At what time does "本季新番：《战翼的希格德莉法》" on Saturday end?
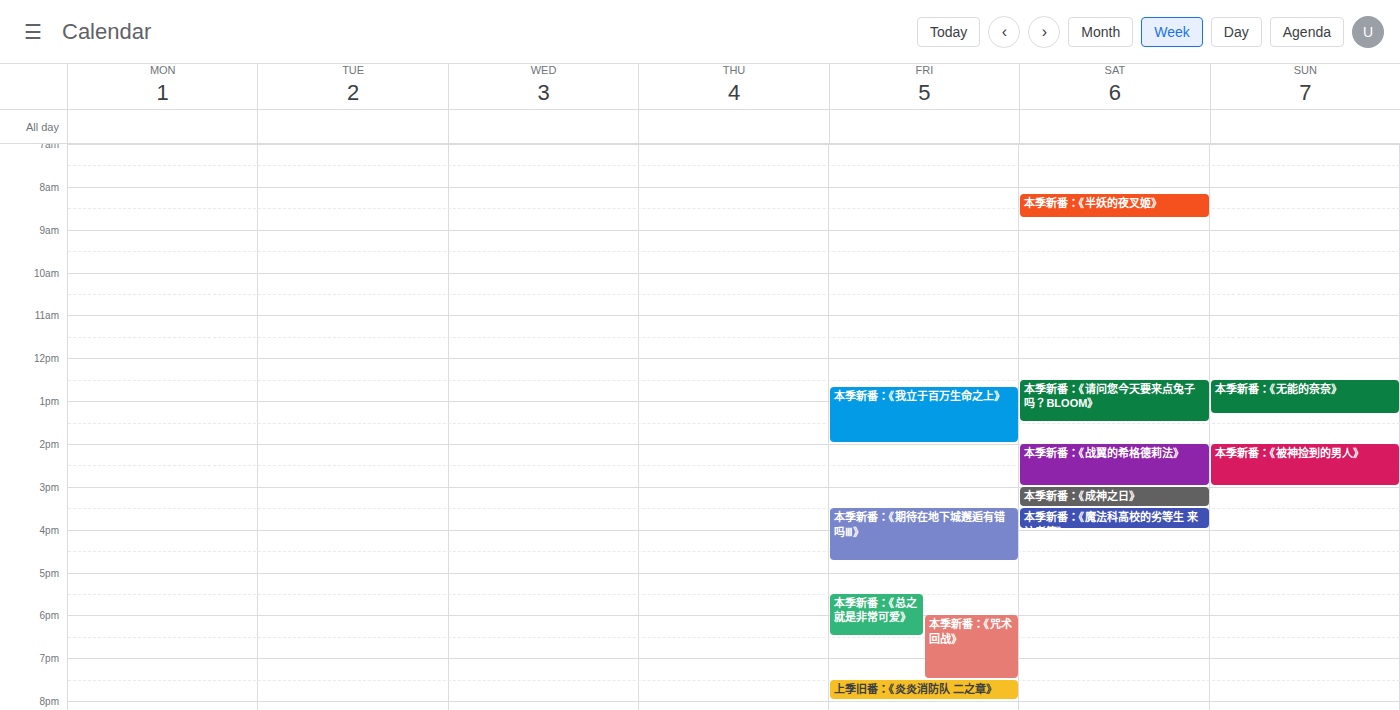
3:00 PM